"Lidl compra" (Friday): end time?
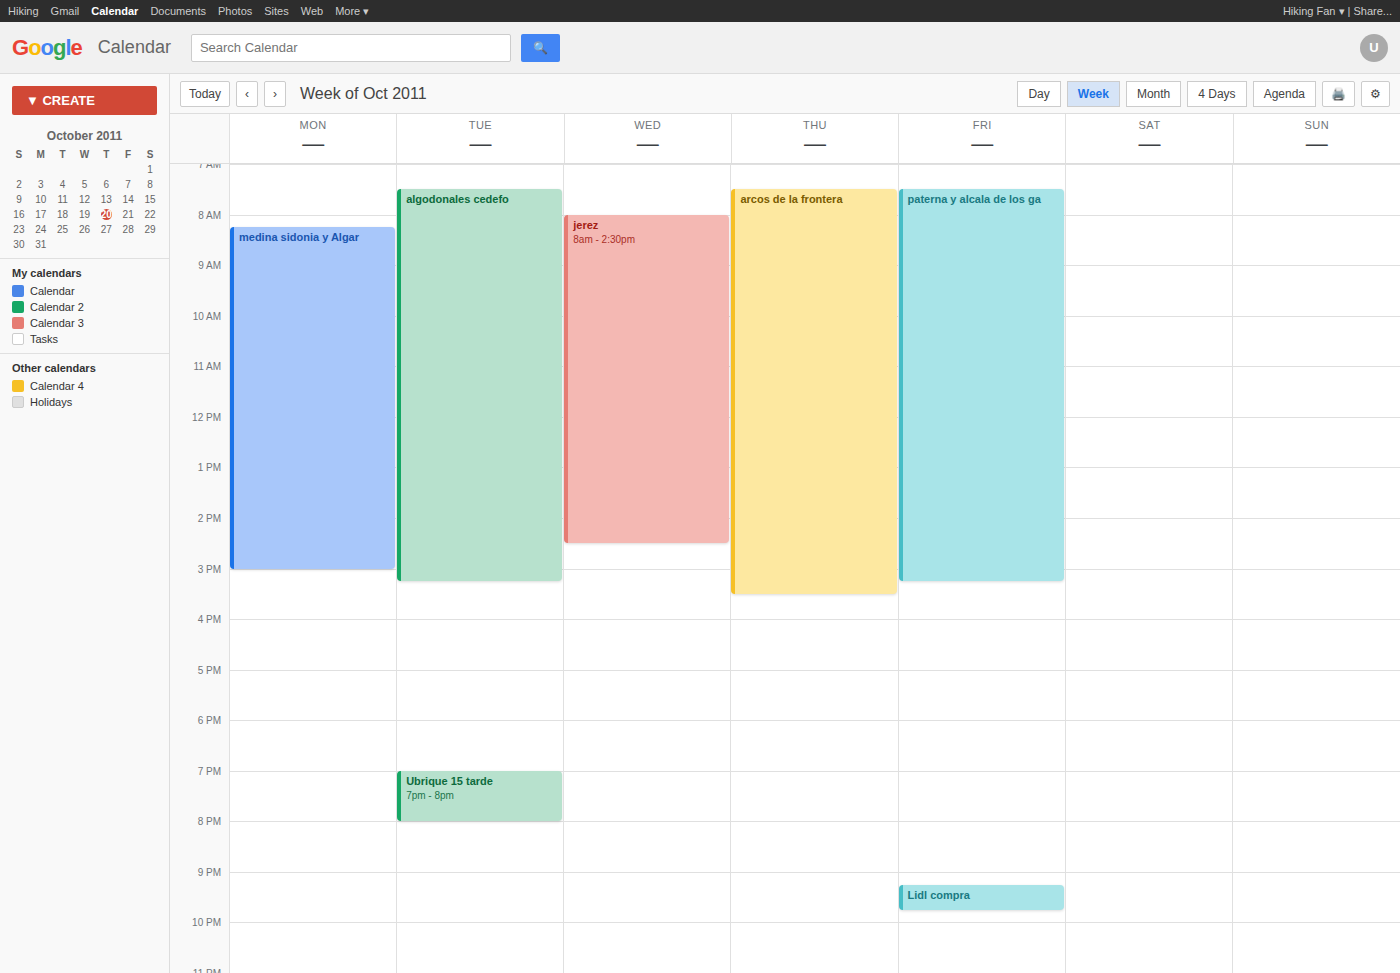
9:45 PM